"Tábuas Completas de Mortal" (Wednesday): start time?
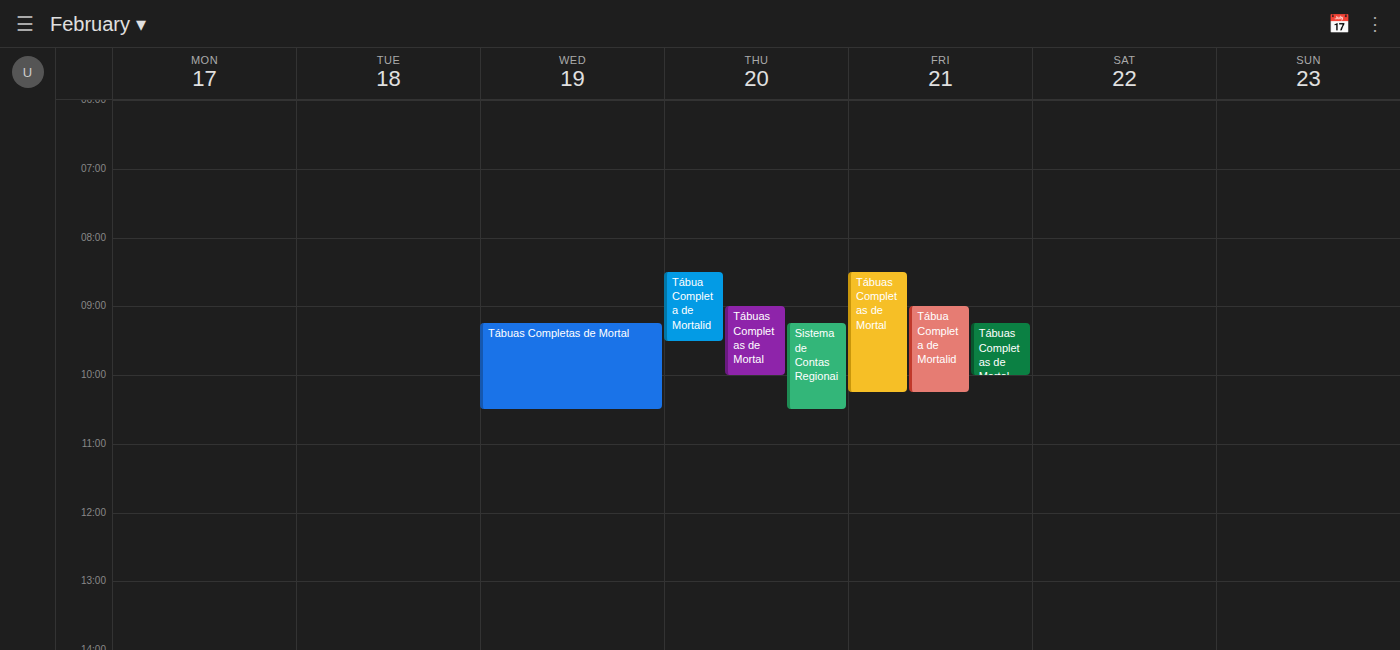
9:15 AM